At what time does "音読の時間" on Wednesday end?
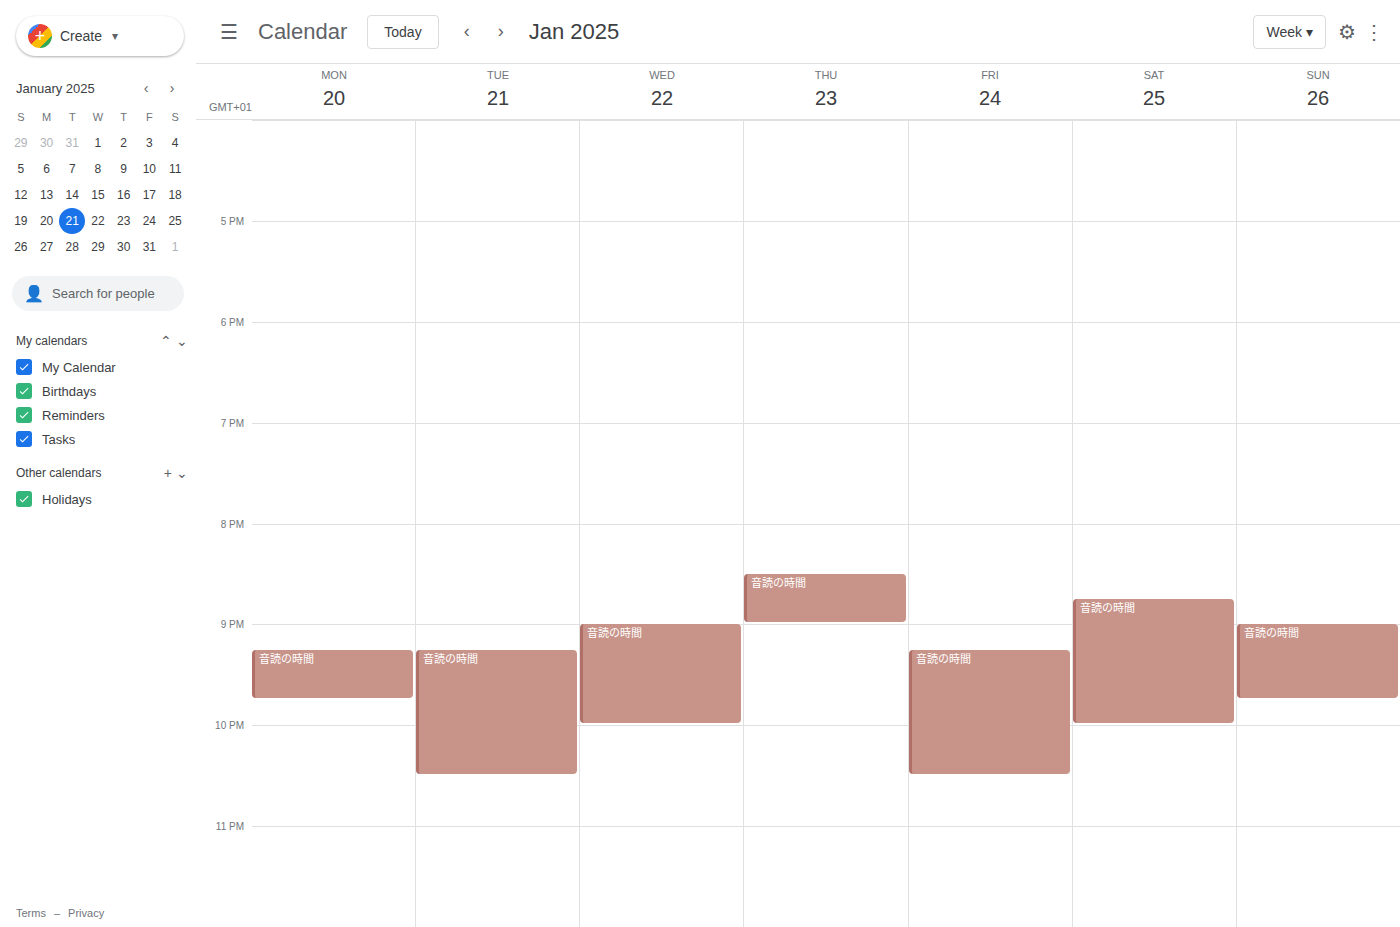
10:00 PM